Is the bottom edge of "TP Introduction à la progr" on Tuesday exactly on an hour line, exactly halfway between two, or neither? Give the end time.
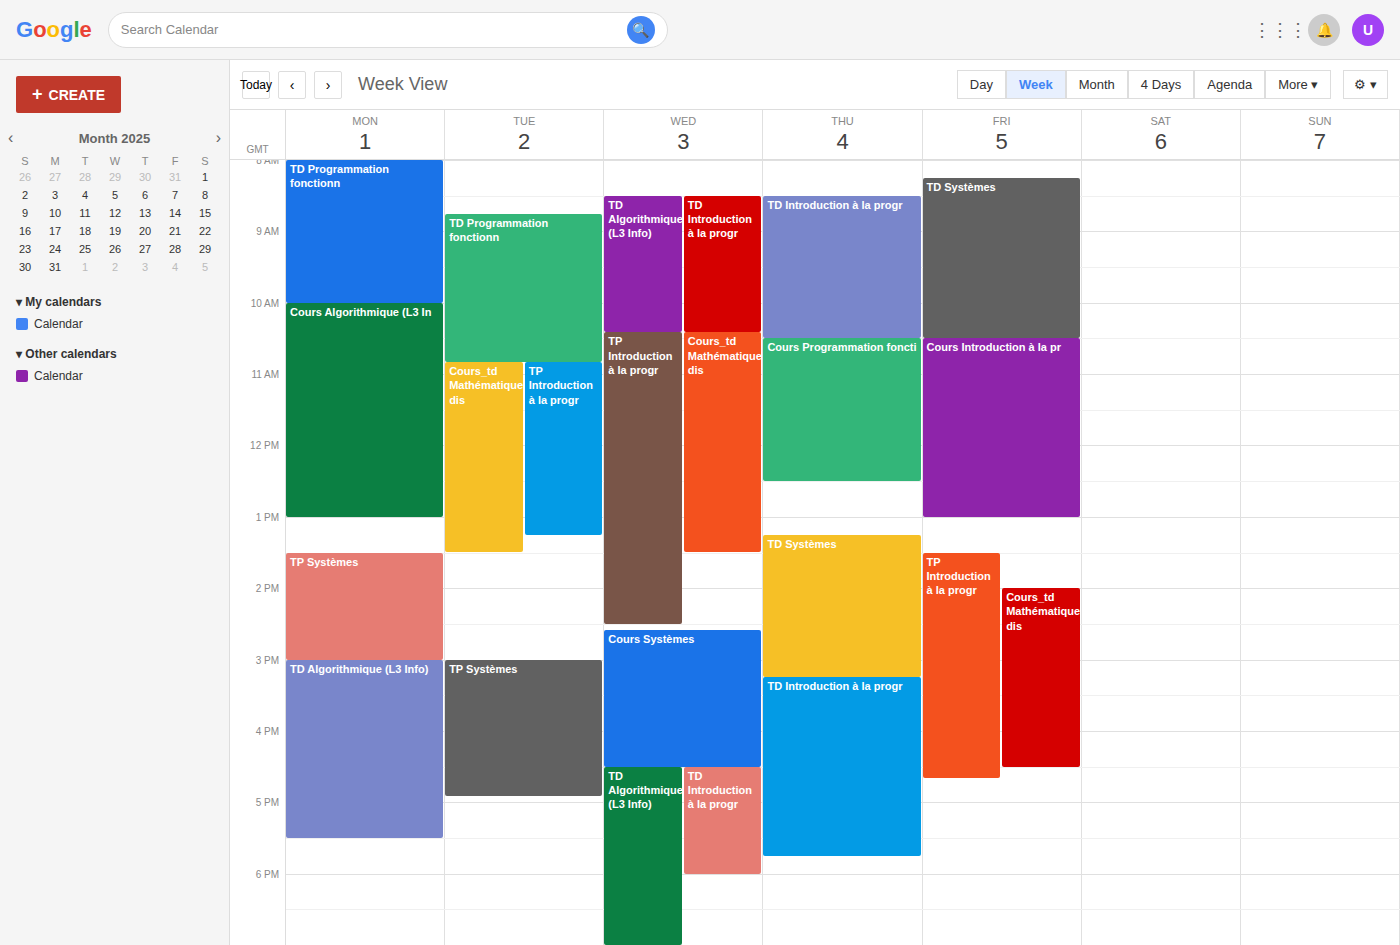
13:15 -- neither: a quarter of the way from the 13:00 line to the 14:00 line.